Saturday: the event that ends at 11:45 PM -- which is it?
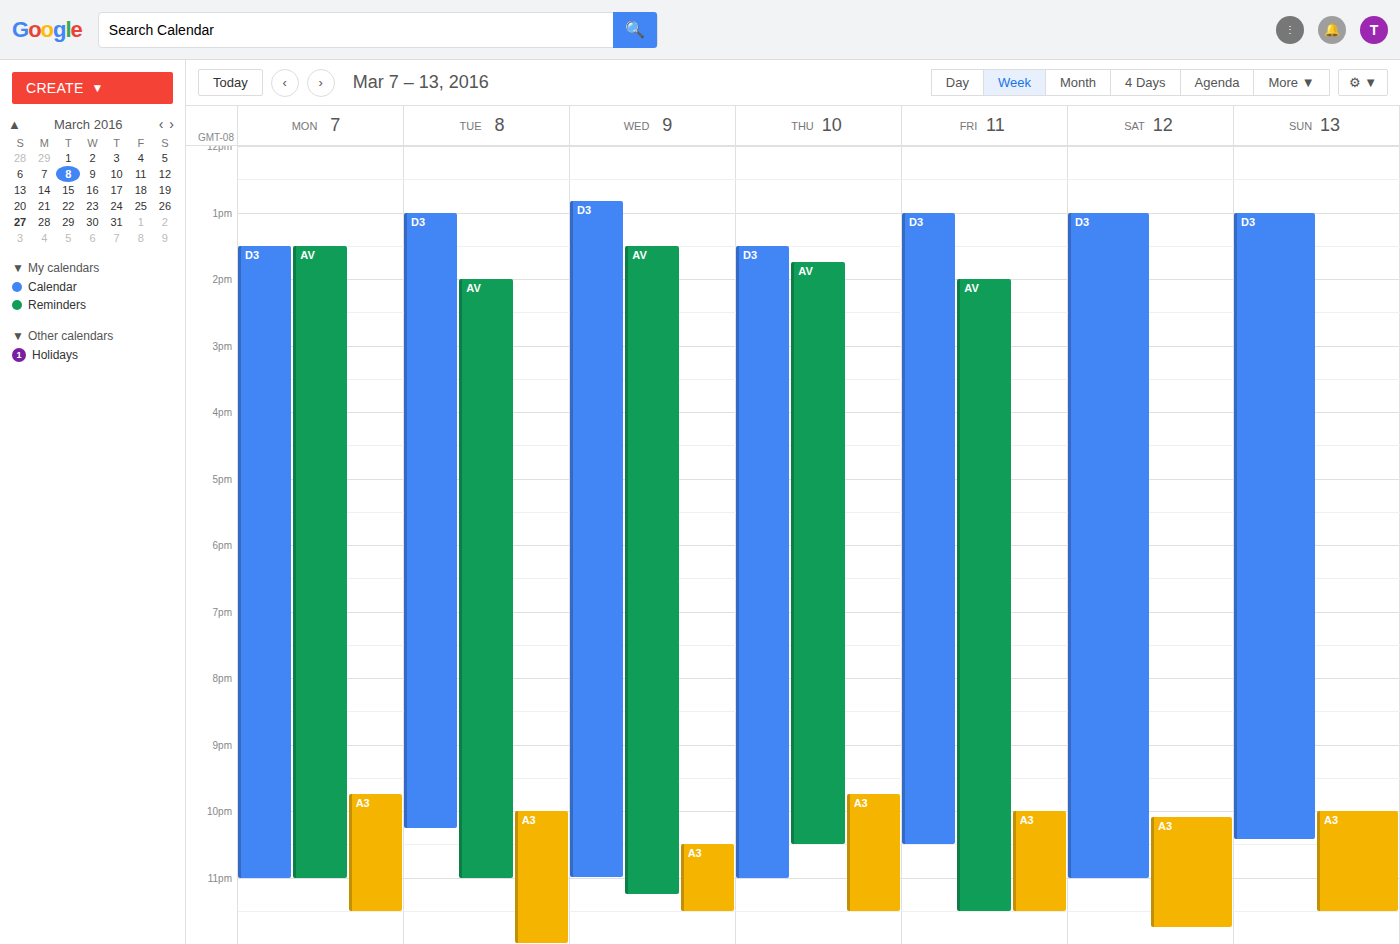
"A3"